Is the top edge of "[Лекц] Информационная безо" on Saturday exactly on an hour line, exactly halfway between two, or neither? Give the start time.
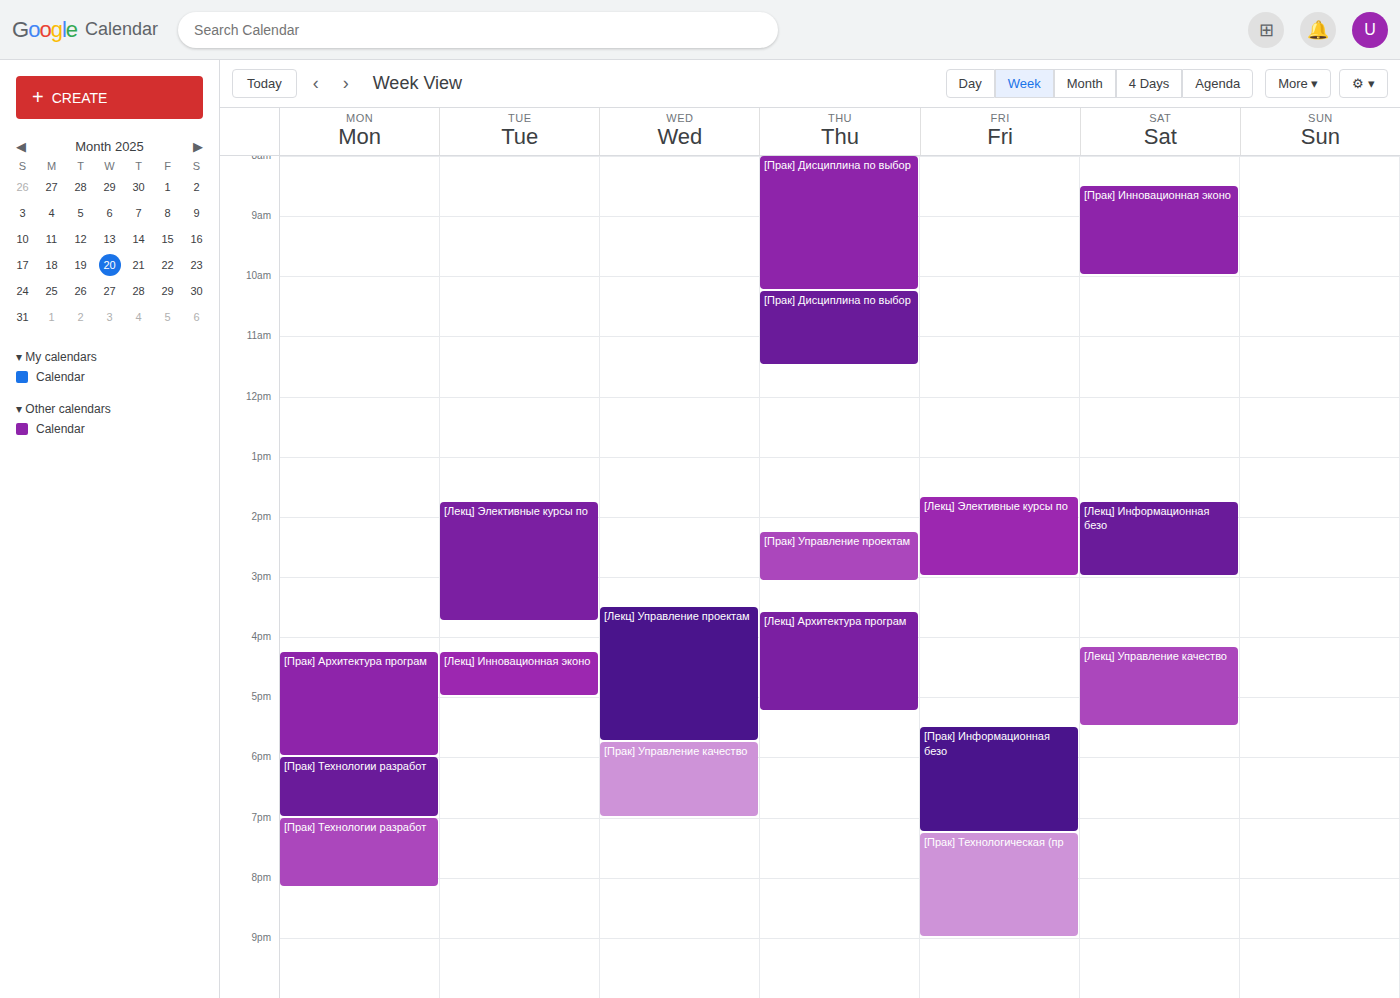
1:45 PM -- neither: three quarters of the way from the 1 PM line to the 2 PM line.